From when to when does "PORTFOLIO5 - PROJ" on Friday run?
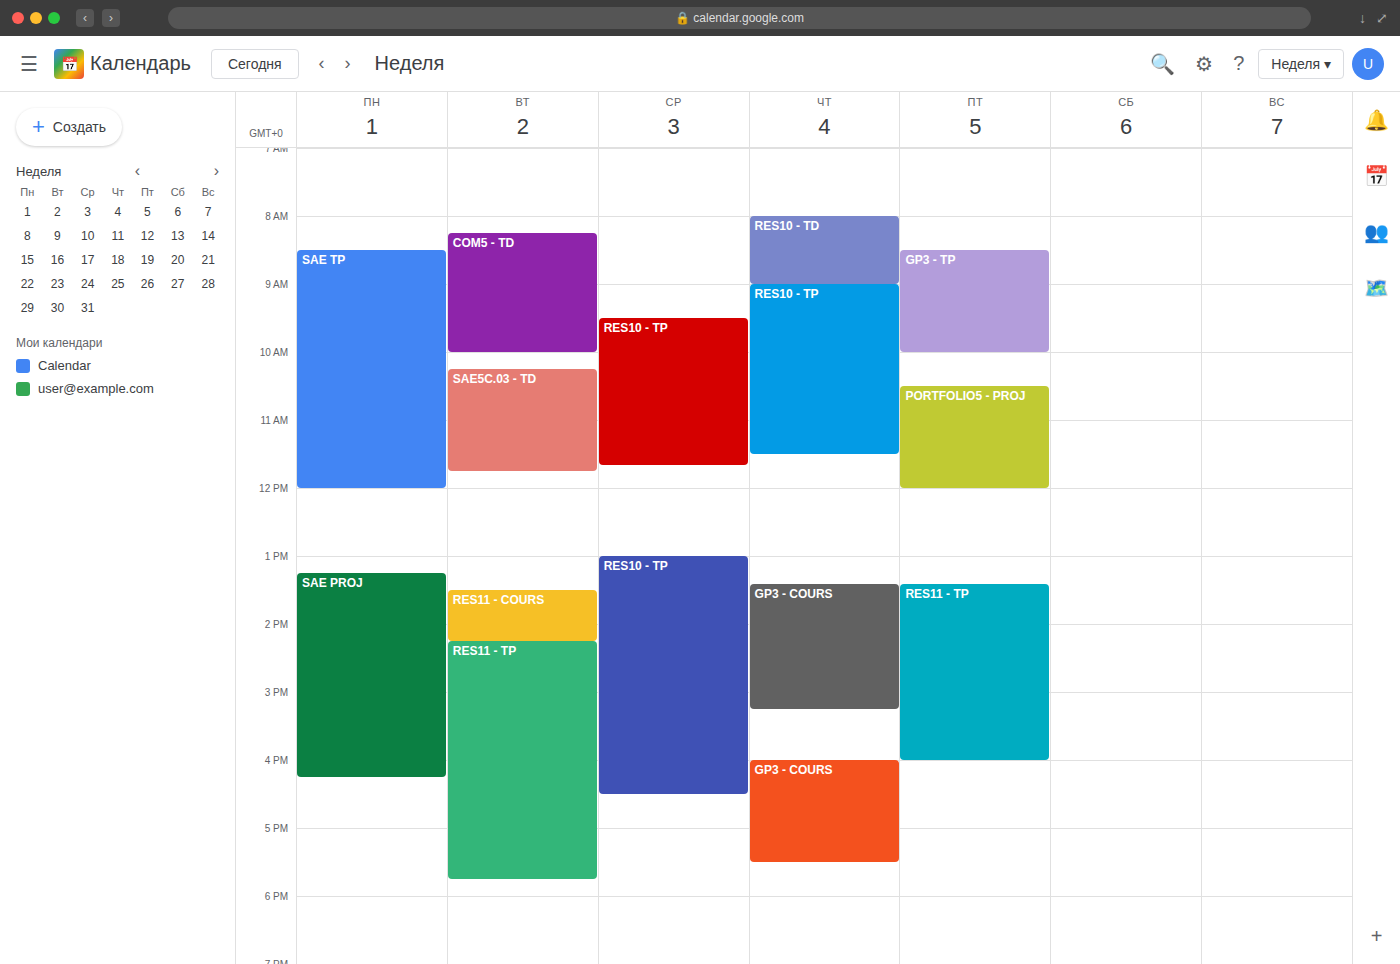
10:30 to 12:00